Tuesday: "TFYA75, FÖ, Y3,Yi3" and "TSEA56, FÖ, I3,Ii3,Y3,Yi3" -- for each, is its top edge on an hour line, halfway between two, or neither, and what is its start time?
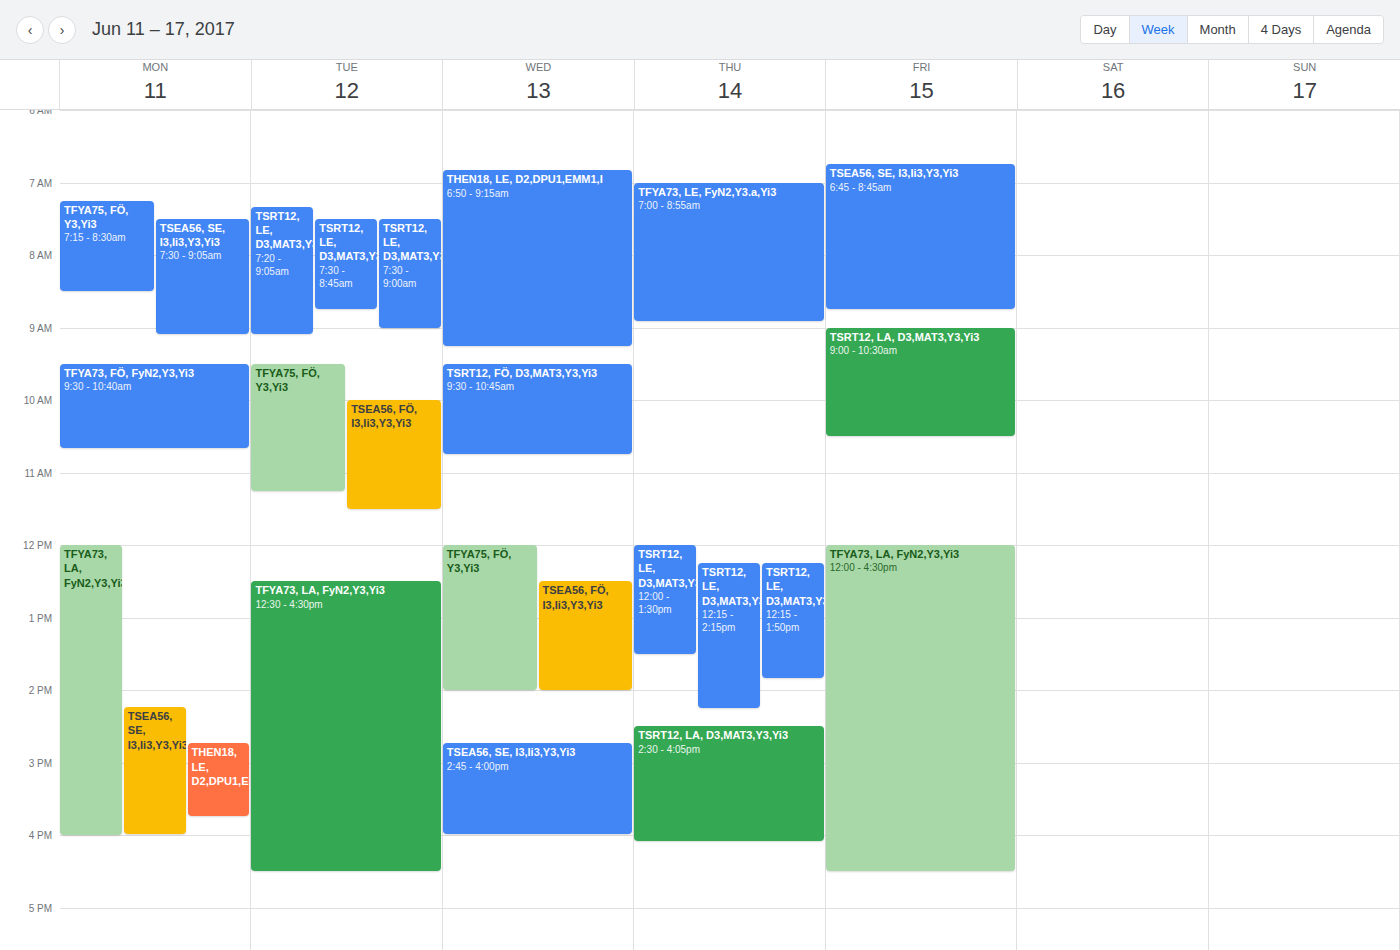
"TFYA75, FÖ, Y3,Yi3": 9:30 AM, halfway between the 9 AM and 10 AM lines. "TSEA56, FÖ, I3,Ii3,Y3,Yi3": 10:00 AM, exactly on the 10 AM line.